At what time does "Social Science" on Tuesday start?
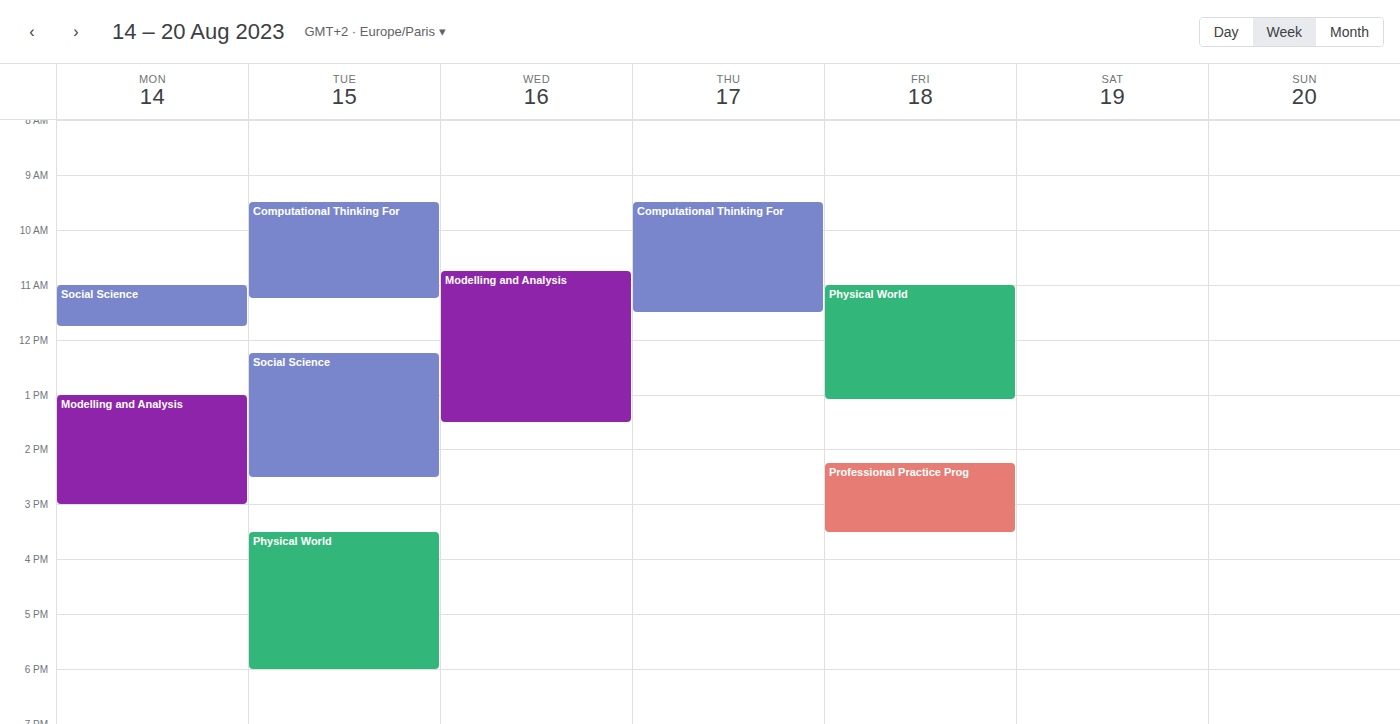
12:15 PM